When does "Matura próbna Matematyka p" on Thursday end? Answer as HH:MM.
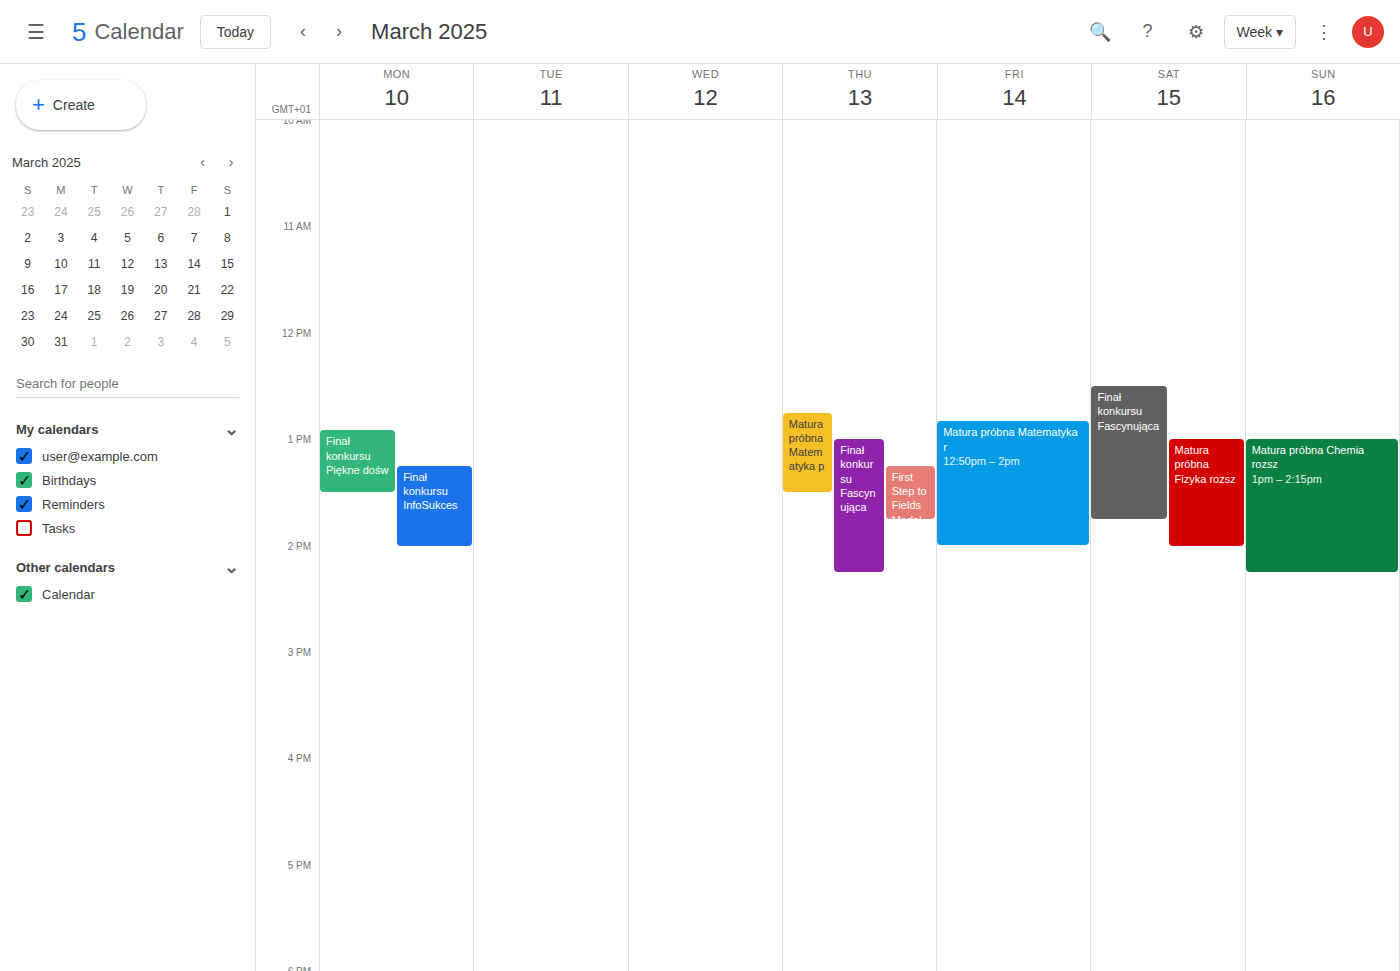
13:30